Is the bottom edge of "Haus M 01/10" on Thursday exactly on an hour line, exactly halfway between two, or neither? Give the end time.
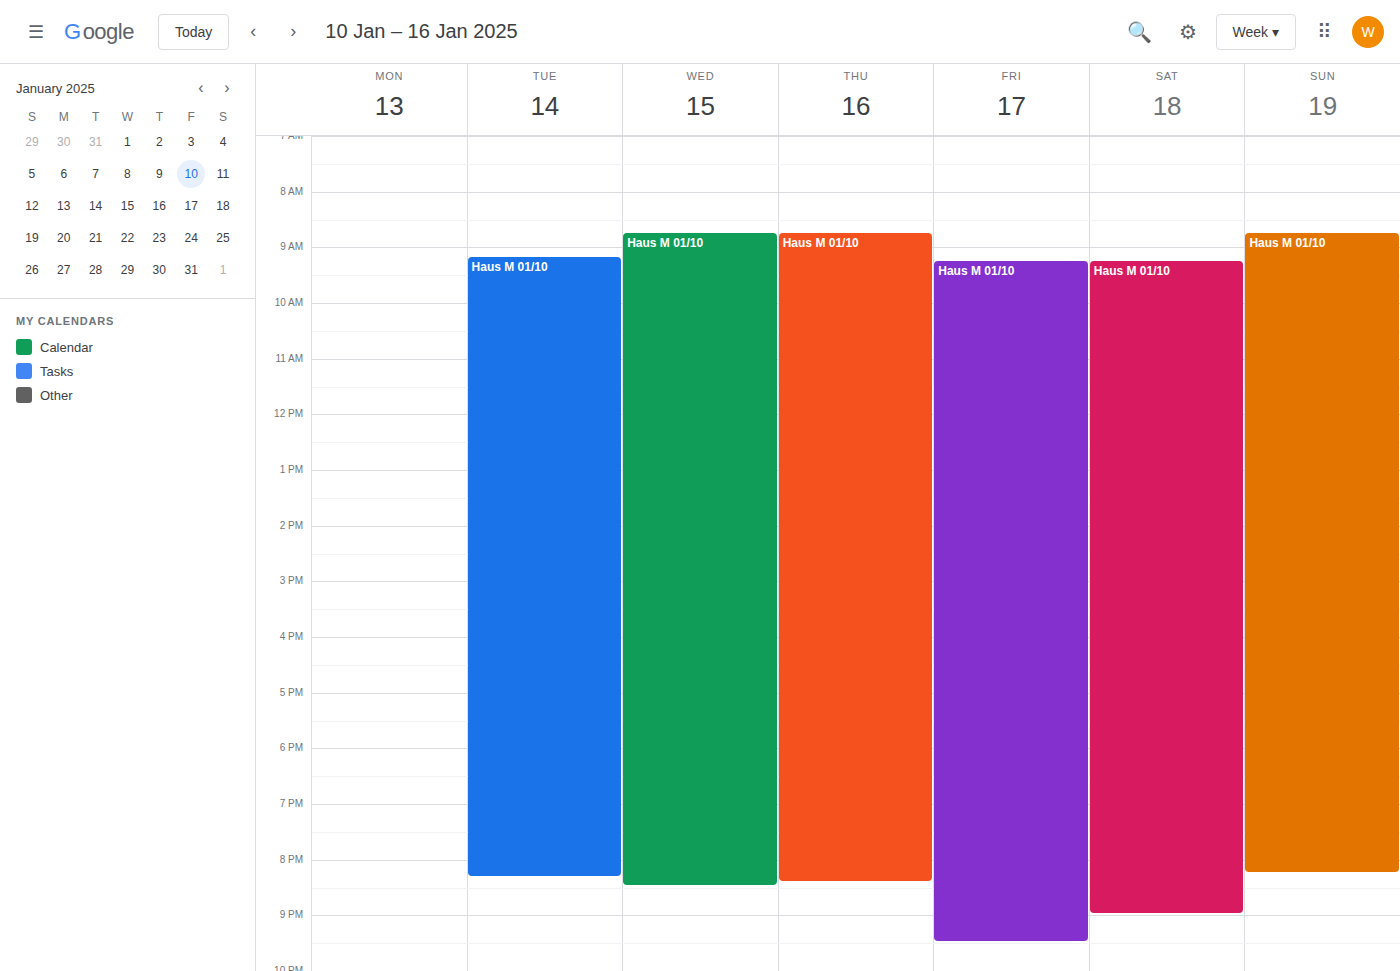
8:25 PM -- neither: 25 minutes below the 8 PM line and 35 minutes above the 9 PM line.